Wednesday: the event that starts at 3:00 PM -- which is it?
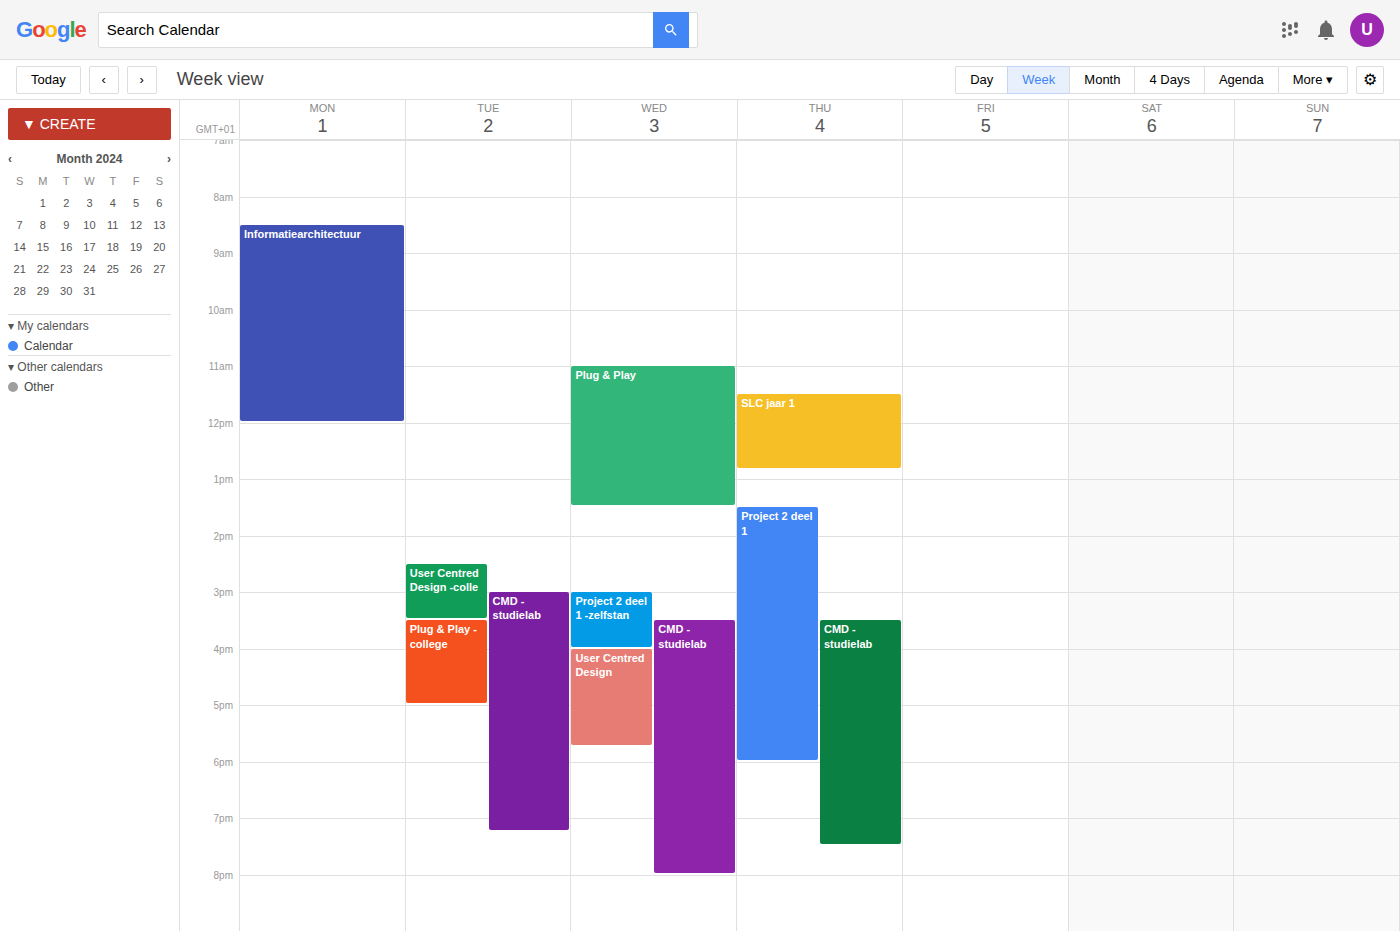
"Project 2 deel 1 -zelfstan"